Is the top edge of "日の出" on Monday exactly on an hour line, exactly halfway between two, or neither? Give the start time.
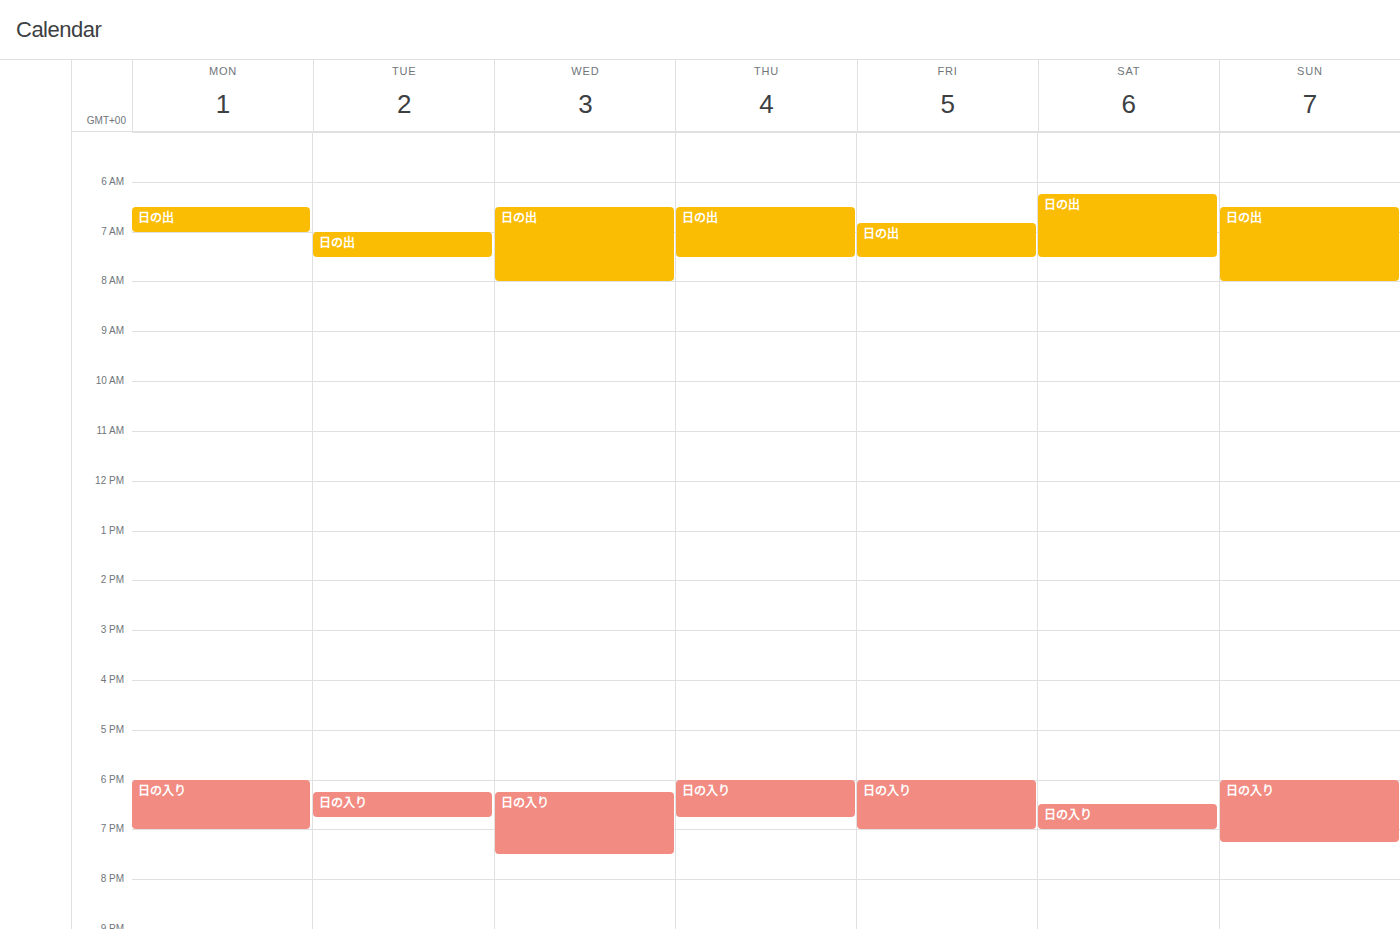
6:30 AM -- halfway between the 6 AM and 7 AM lines.